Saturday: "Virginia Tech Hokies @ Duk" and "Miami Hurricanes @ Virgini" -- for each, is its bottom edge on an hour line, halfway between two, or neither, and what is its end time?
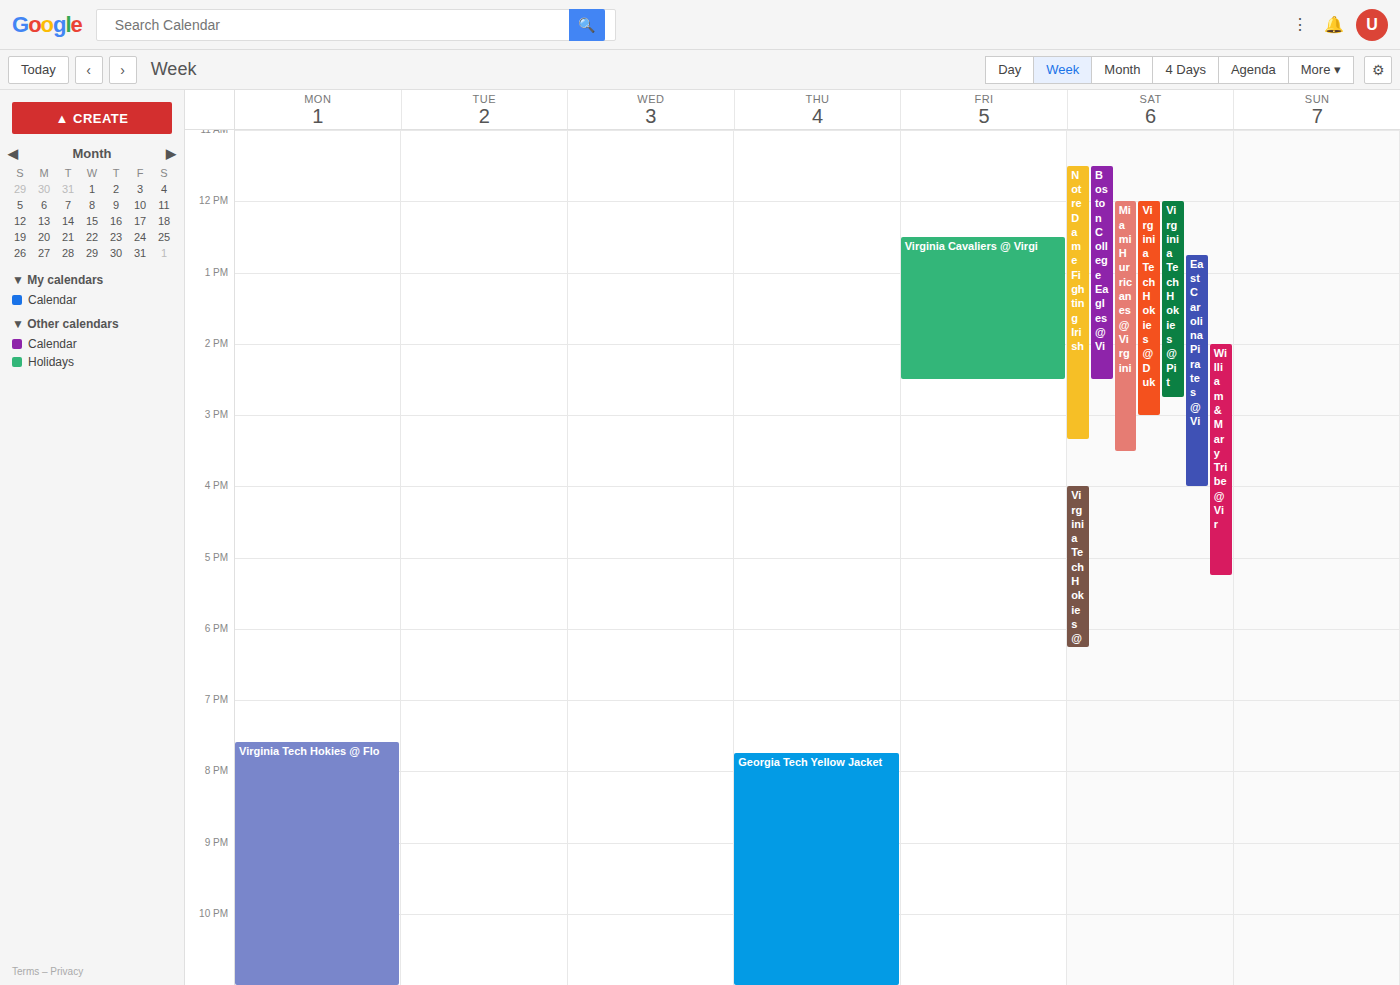
"Virginia Tech Hokies @ Duk": 3:00 PM, exactly on the 3 PM line. "Miami Hurricanes @ Virgini": 3:30 PM, halfway between the 3 PM and 4 PM lines.